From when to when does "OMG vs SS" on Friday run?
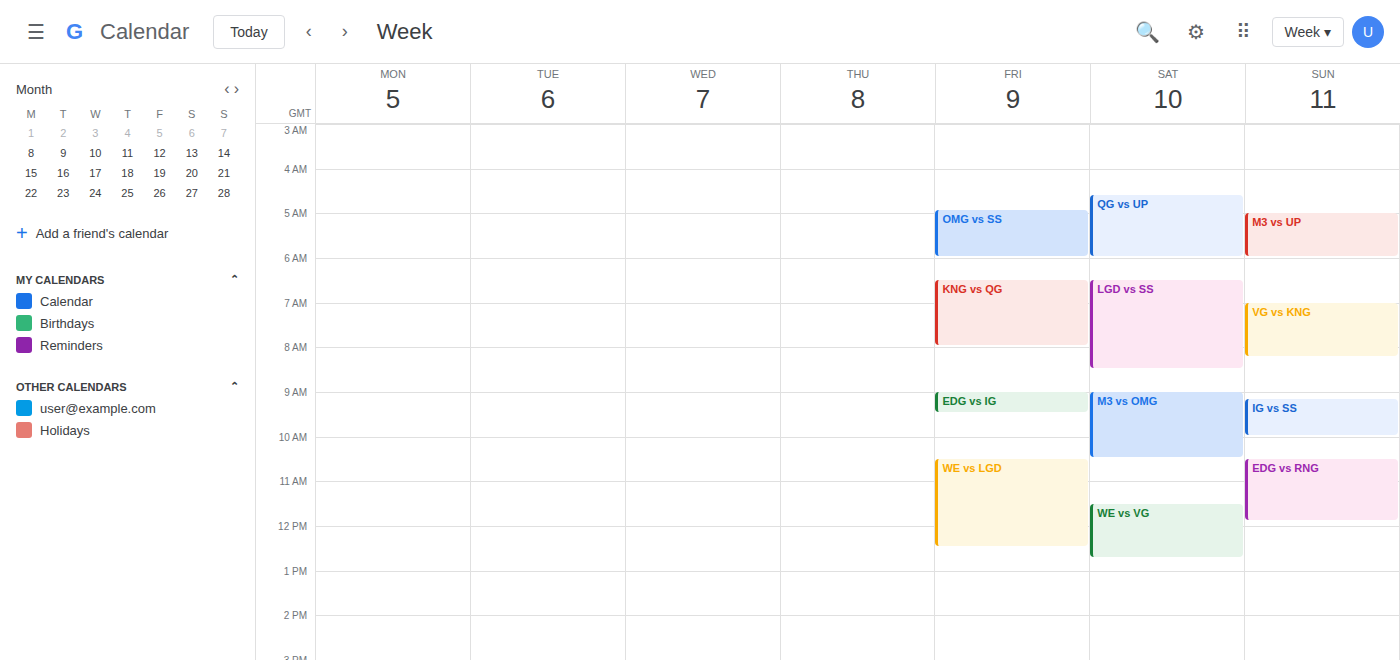
4:55 AM to 6:00 AM